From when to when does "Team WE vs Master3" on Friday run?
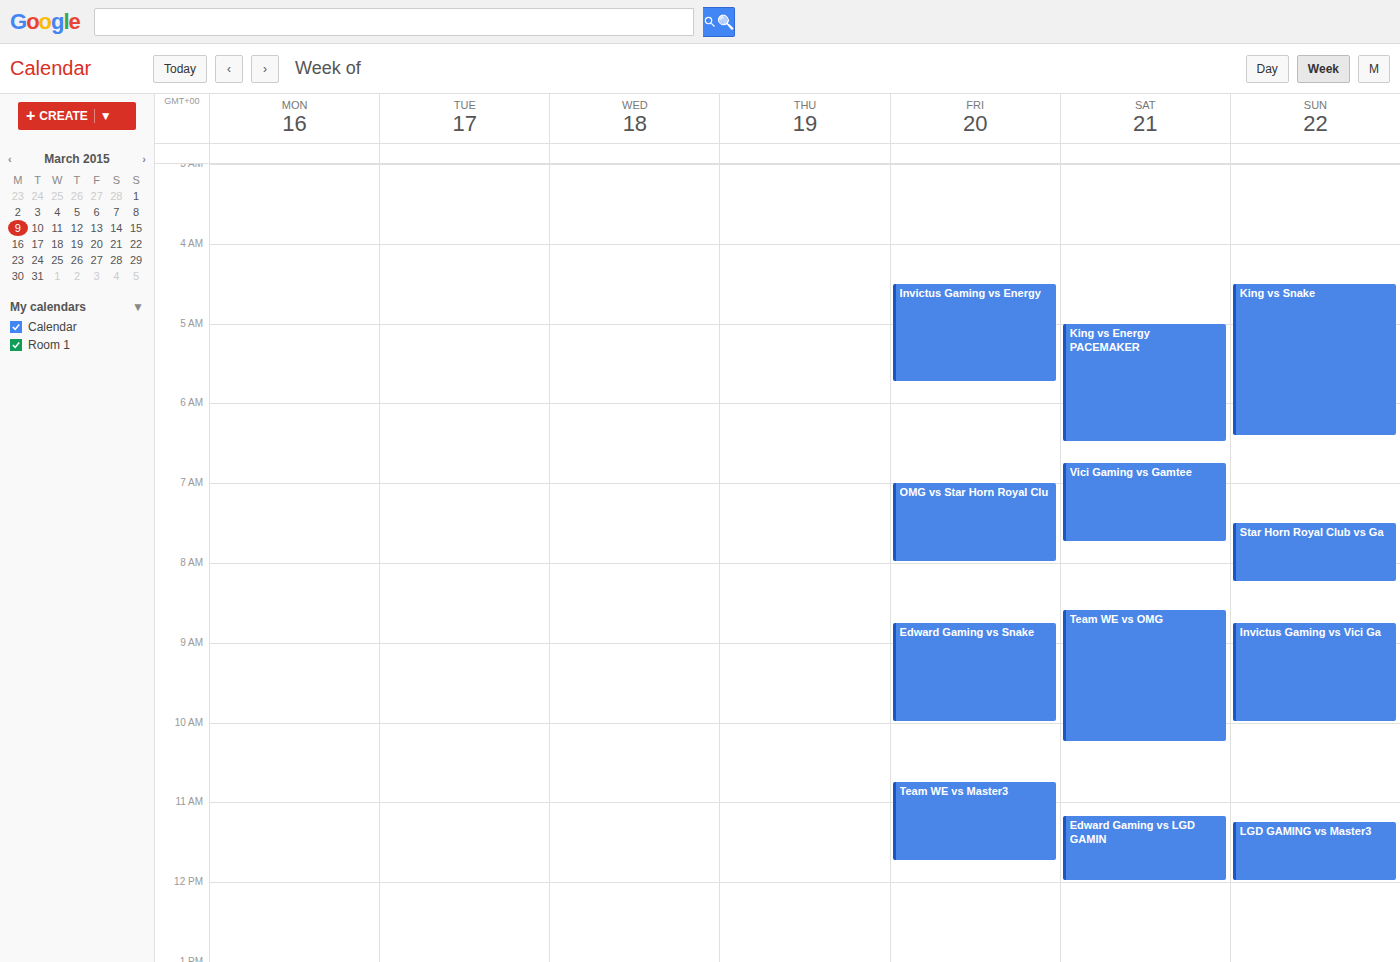
10:45 AM to 11:45 AM